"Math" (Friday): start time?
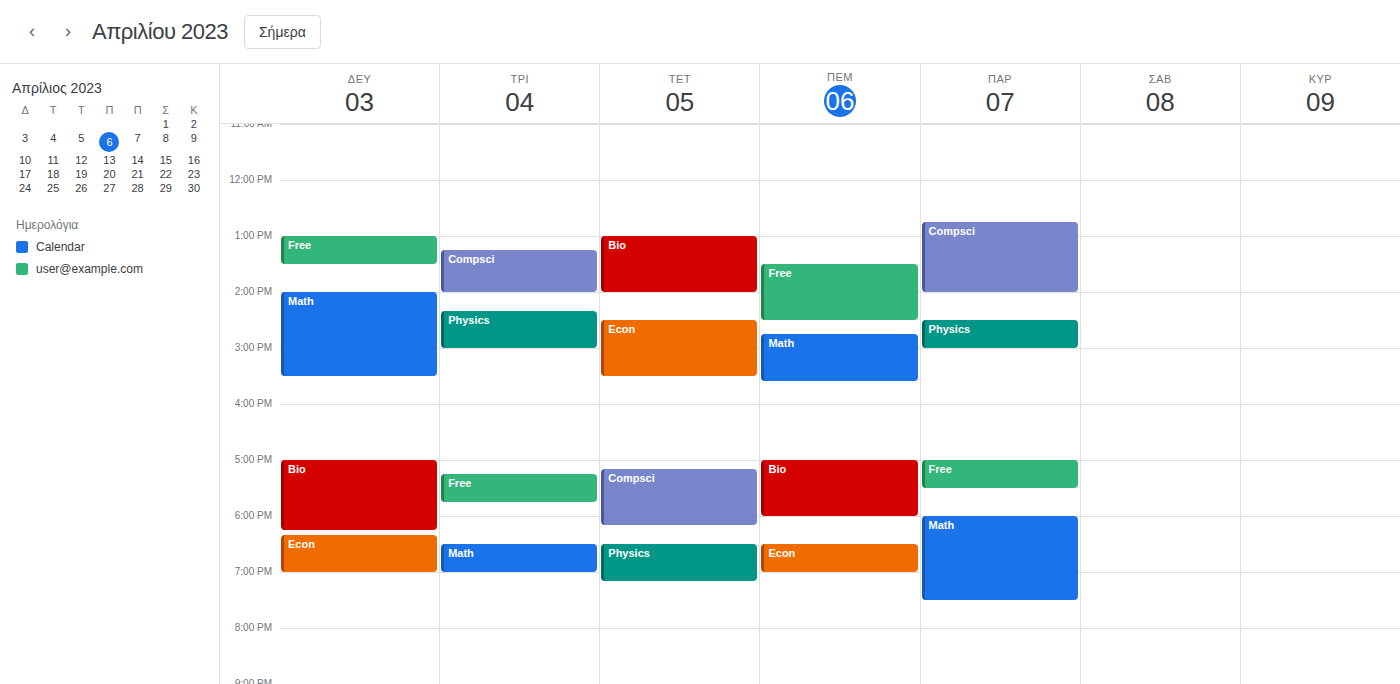
6:00 PM